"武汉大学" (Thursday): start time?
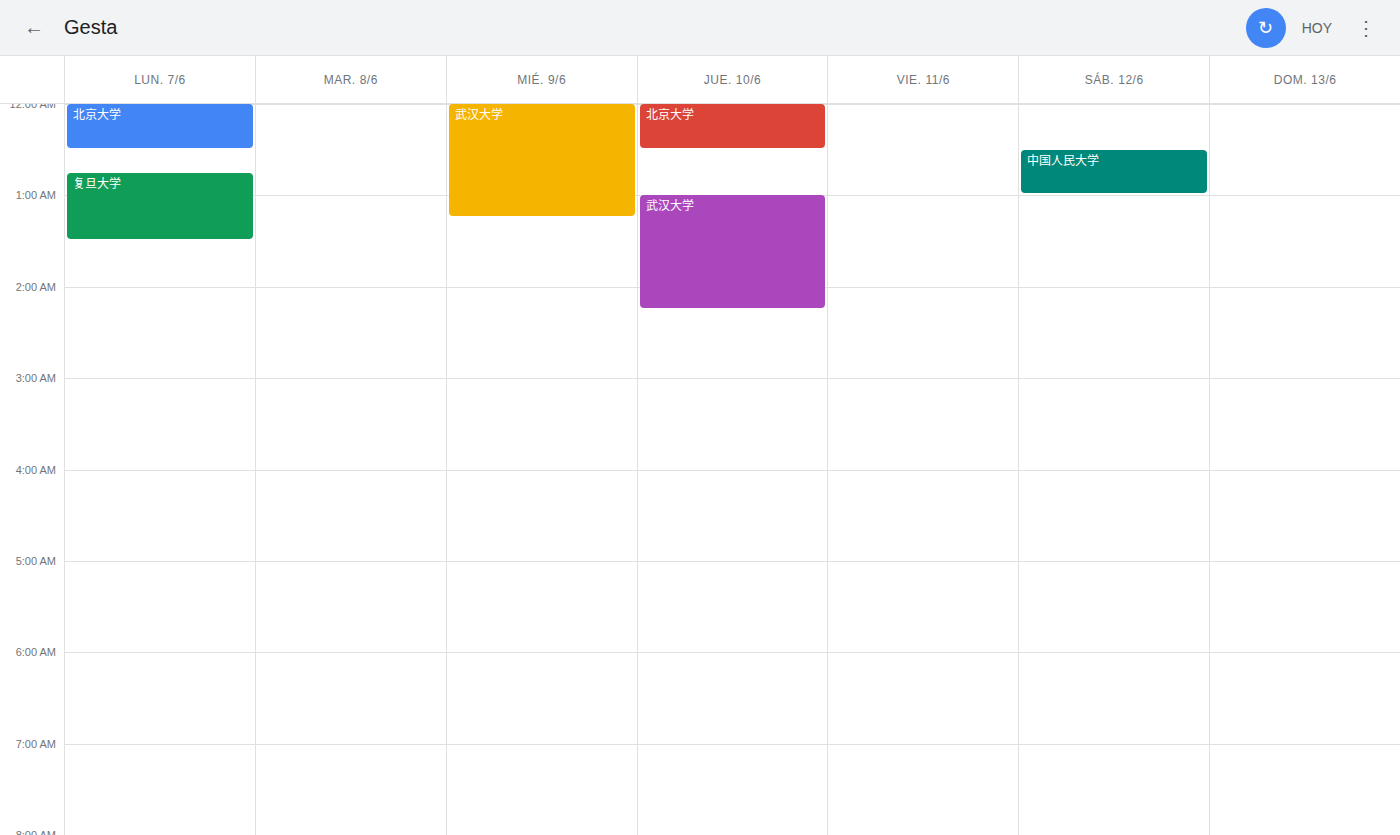
1:00 AM